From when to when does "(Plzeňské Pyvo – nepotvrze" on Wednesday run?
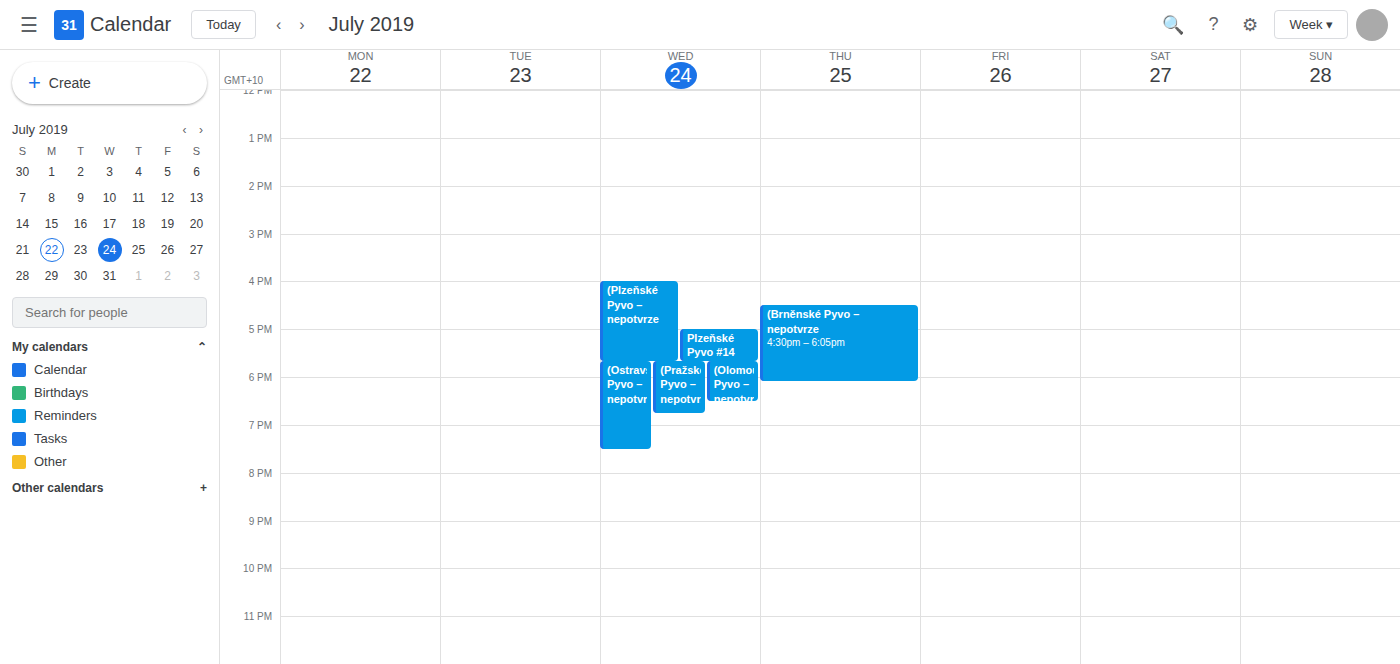
4:00 PM to 5:40 PM